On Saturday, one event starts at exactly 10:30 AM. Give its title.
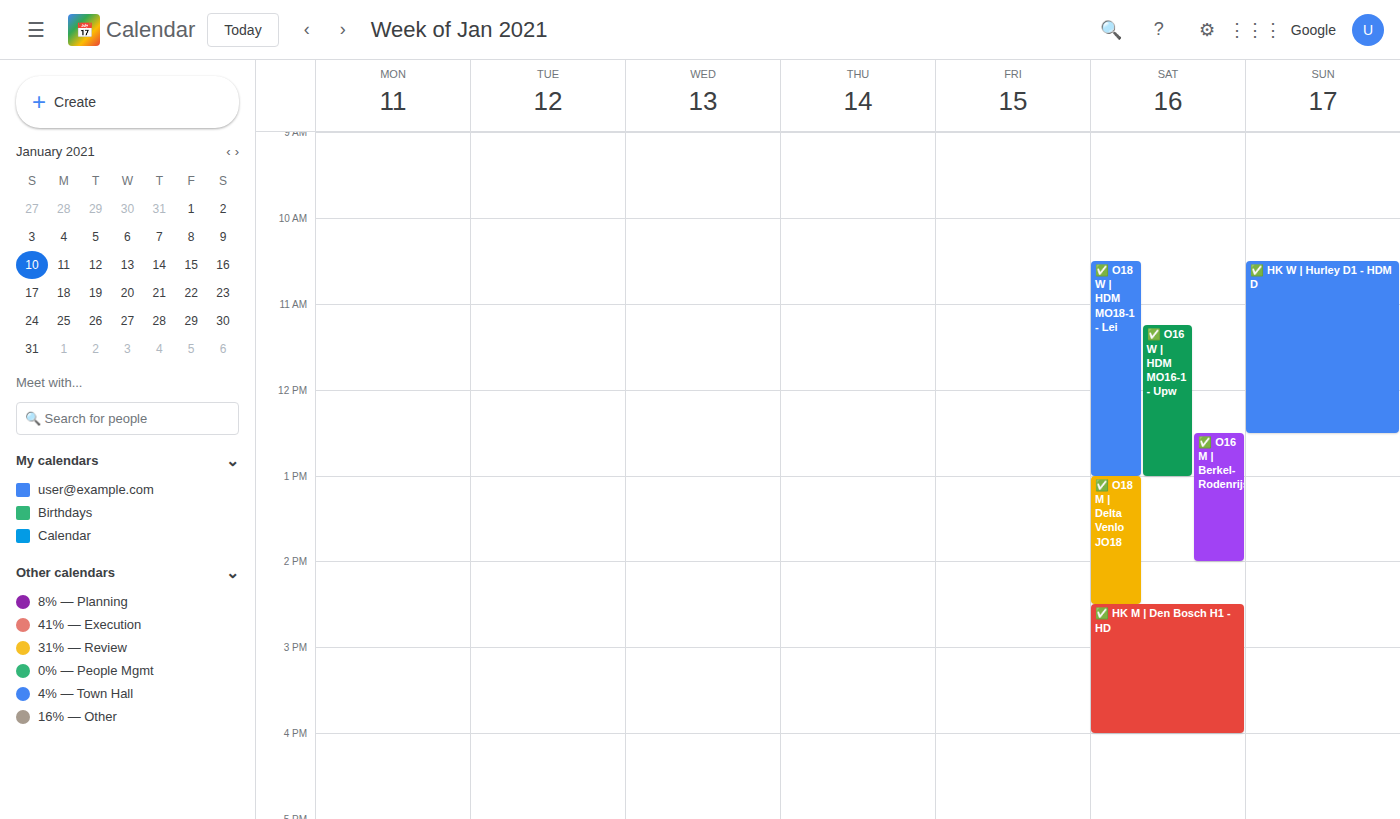
"✅ O18 W | HDM MO18-1 - Lei"